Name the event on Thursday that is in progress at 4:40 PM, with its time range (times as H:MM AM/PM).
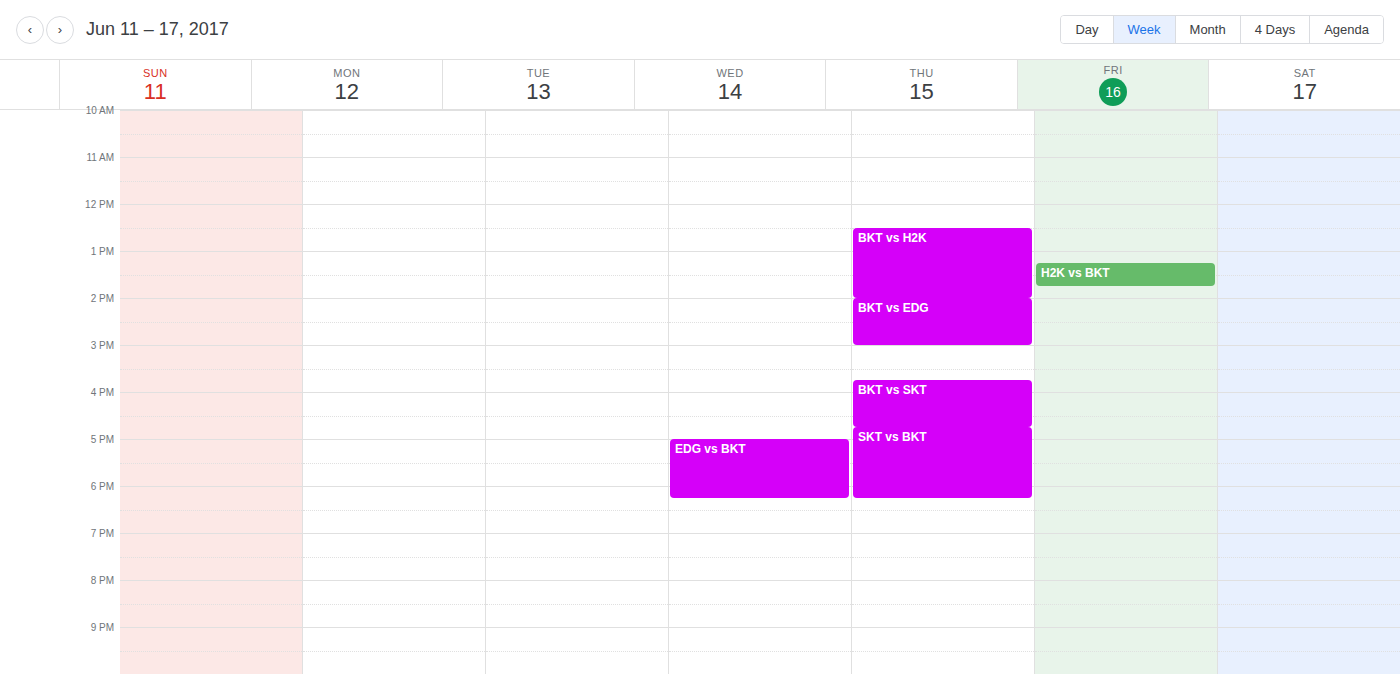
"BKT vs SKT", 3:45 PM to 4:45 PM